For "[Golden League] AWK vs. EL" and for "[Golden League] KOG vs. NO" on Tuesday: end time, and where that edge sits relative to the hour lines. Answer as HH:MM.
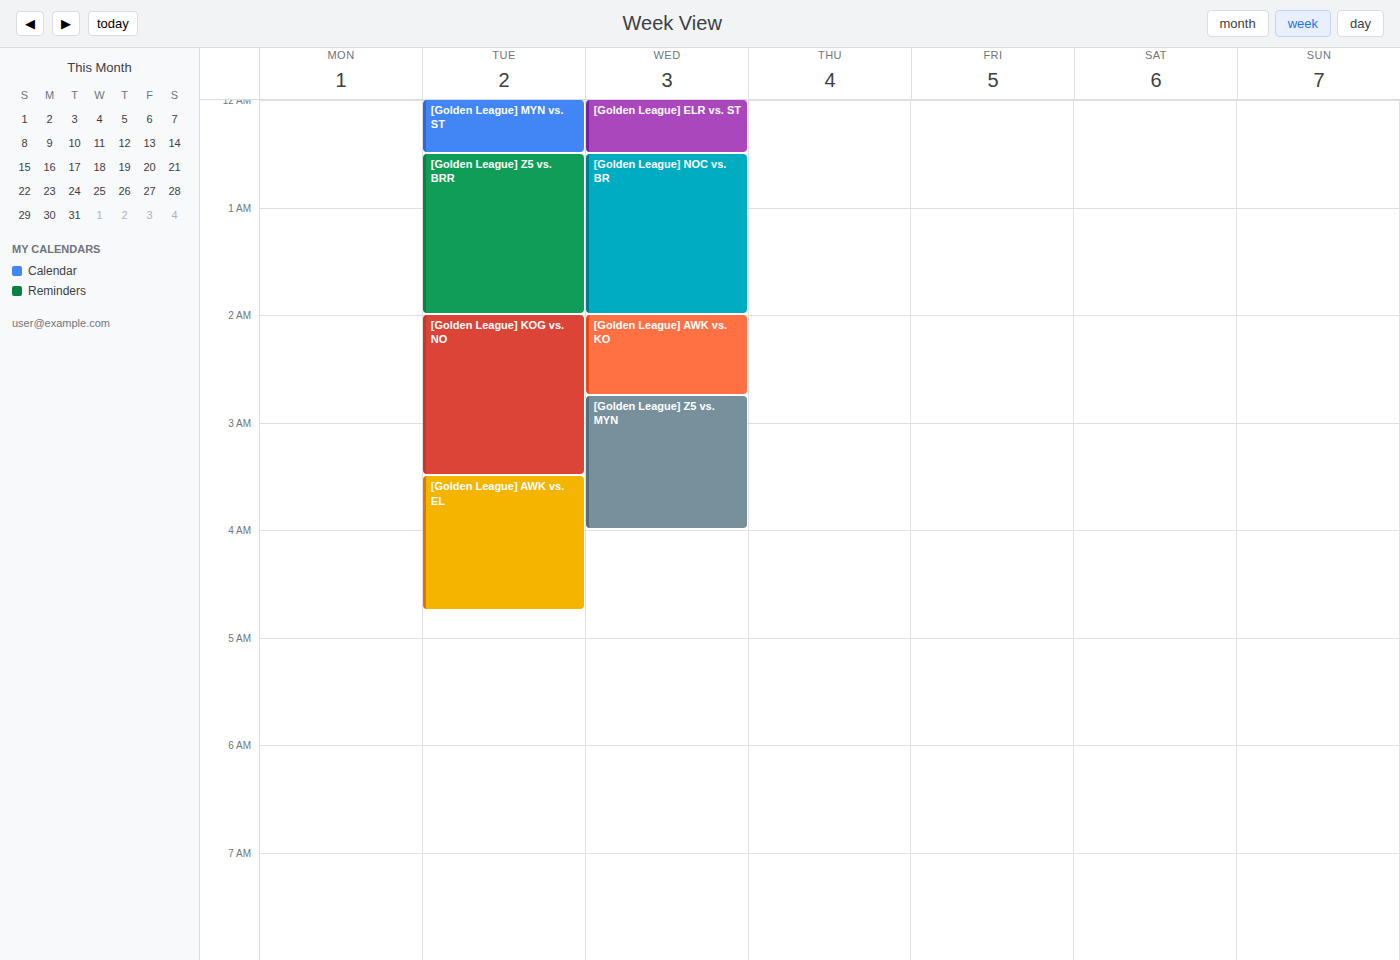
"[Golden League] AWK vs. EL": 04:45, neither: three quarters of the way from the 04:00 line to the 05:00 line. "[Golden League] KOG vs. NO": 03:30, halfway between the 03:00 and 04:00 lines.